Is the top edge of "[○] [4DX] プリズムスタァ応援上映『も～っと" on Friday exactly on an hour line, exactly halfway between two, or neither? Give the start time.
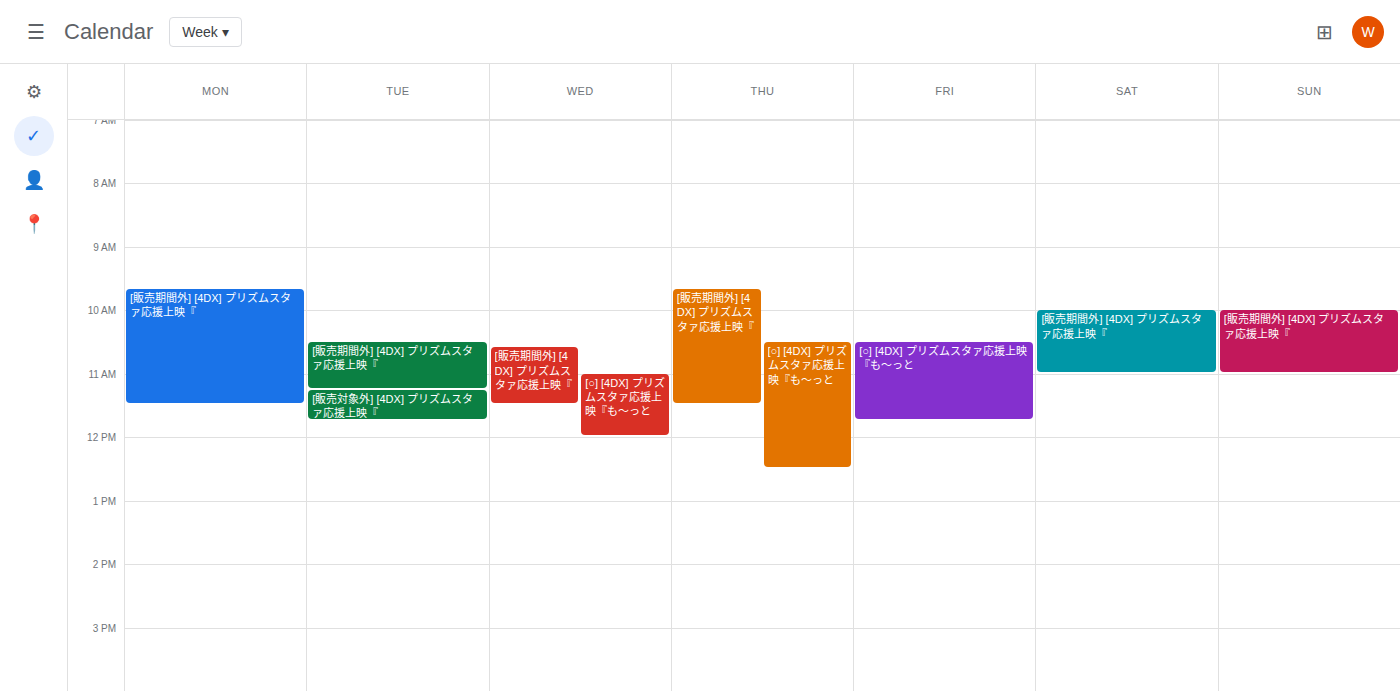
10:30 AM -- halfway between the 10 AM and 11 AM lines.